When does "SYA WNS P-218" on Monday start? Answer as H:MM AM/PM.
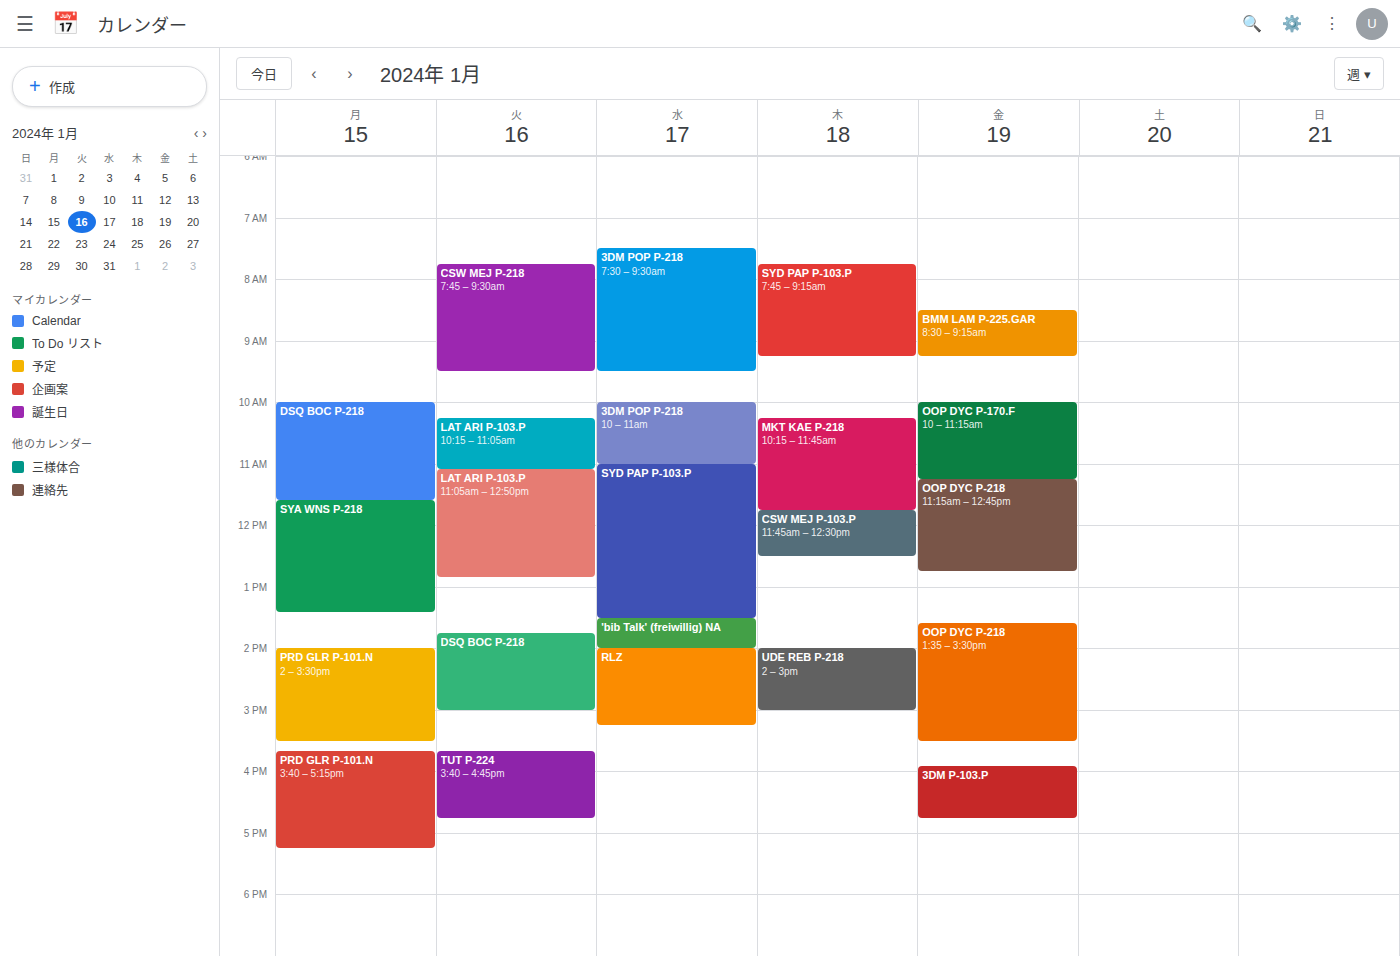
11:35 AM